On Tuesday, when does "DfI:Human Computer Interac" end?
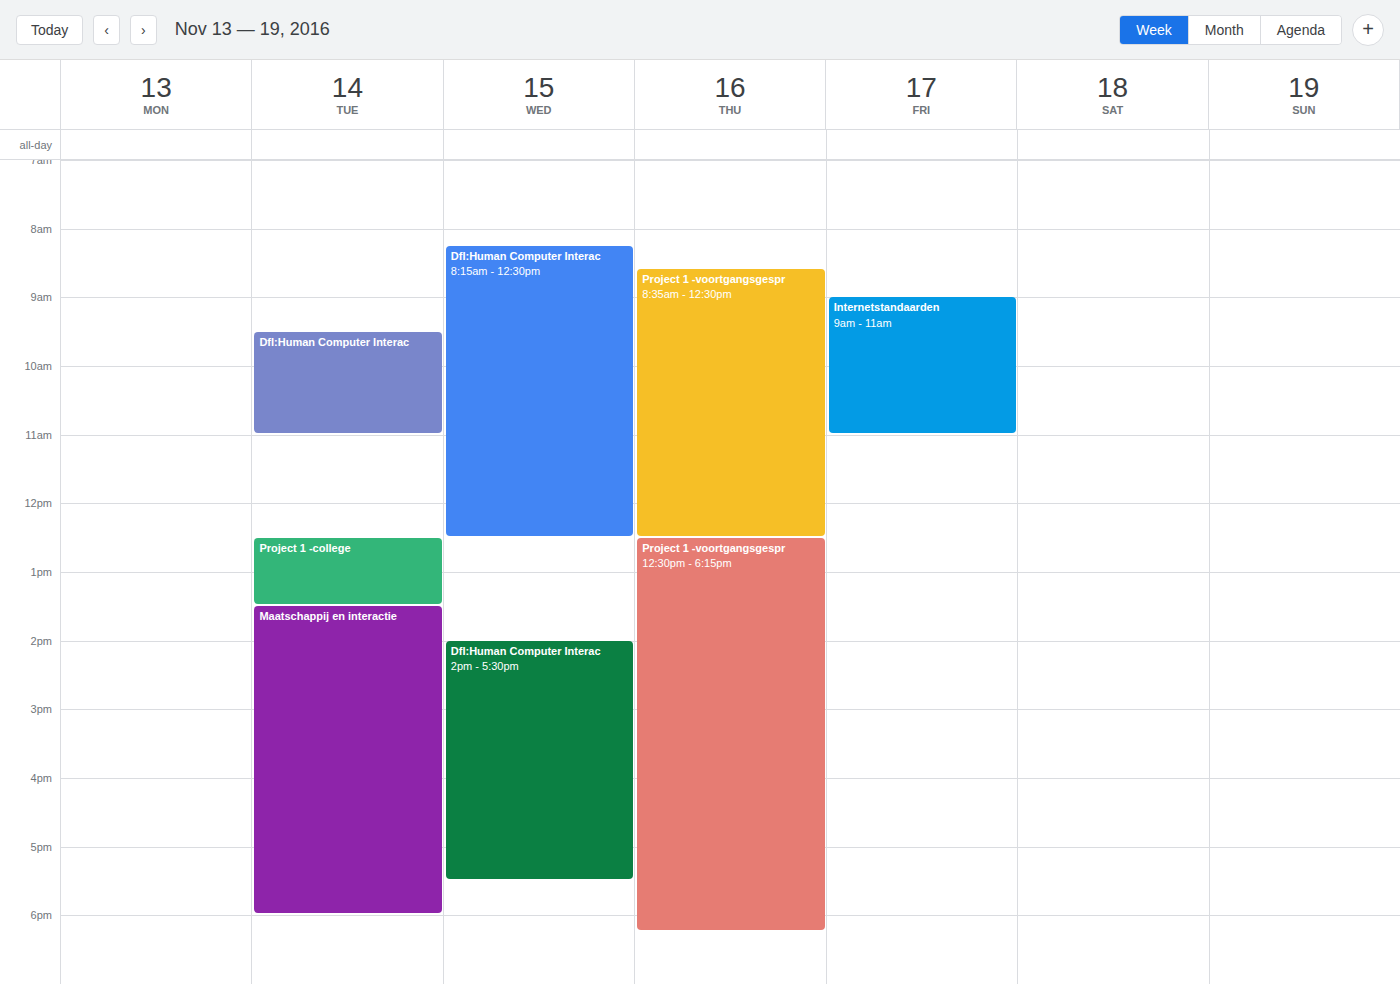
11:00 AM